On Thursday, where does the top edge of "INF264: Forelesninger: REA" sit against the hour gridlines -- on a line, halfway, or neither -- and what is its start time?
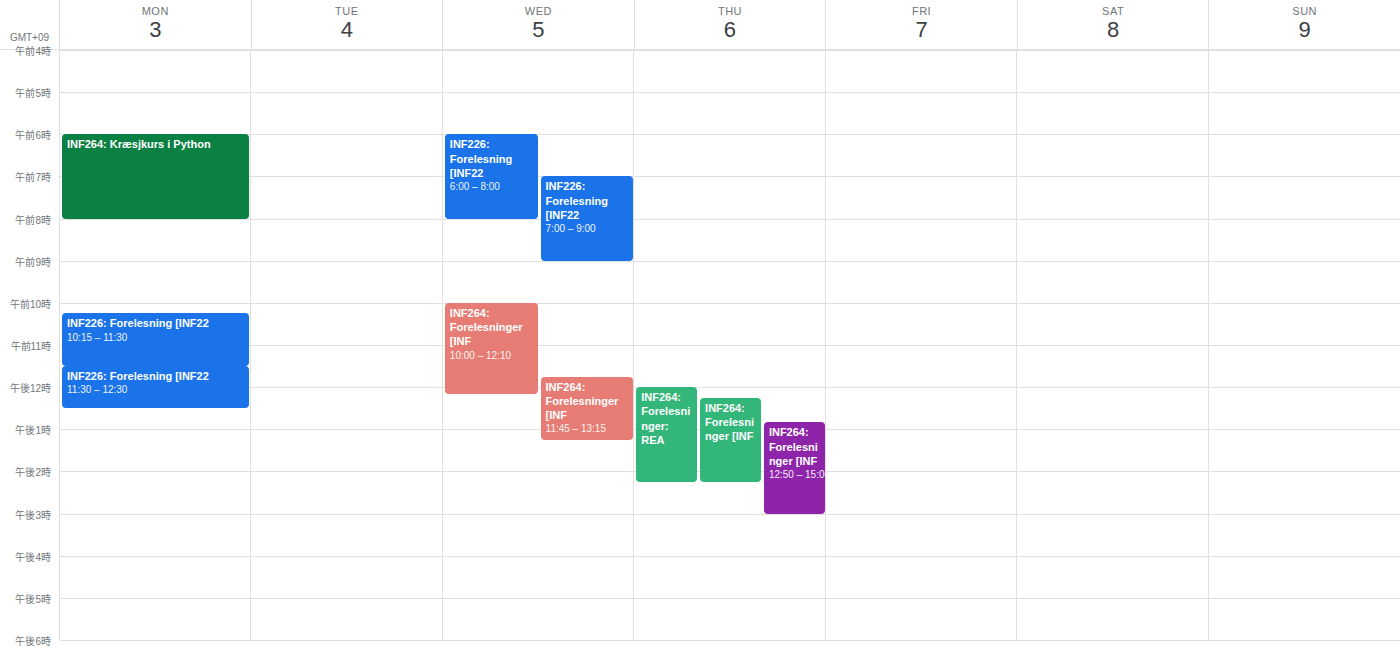
12:00 PM -- exactly on the 12 PM line.